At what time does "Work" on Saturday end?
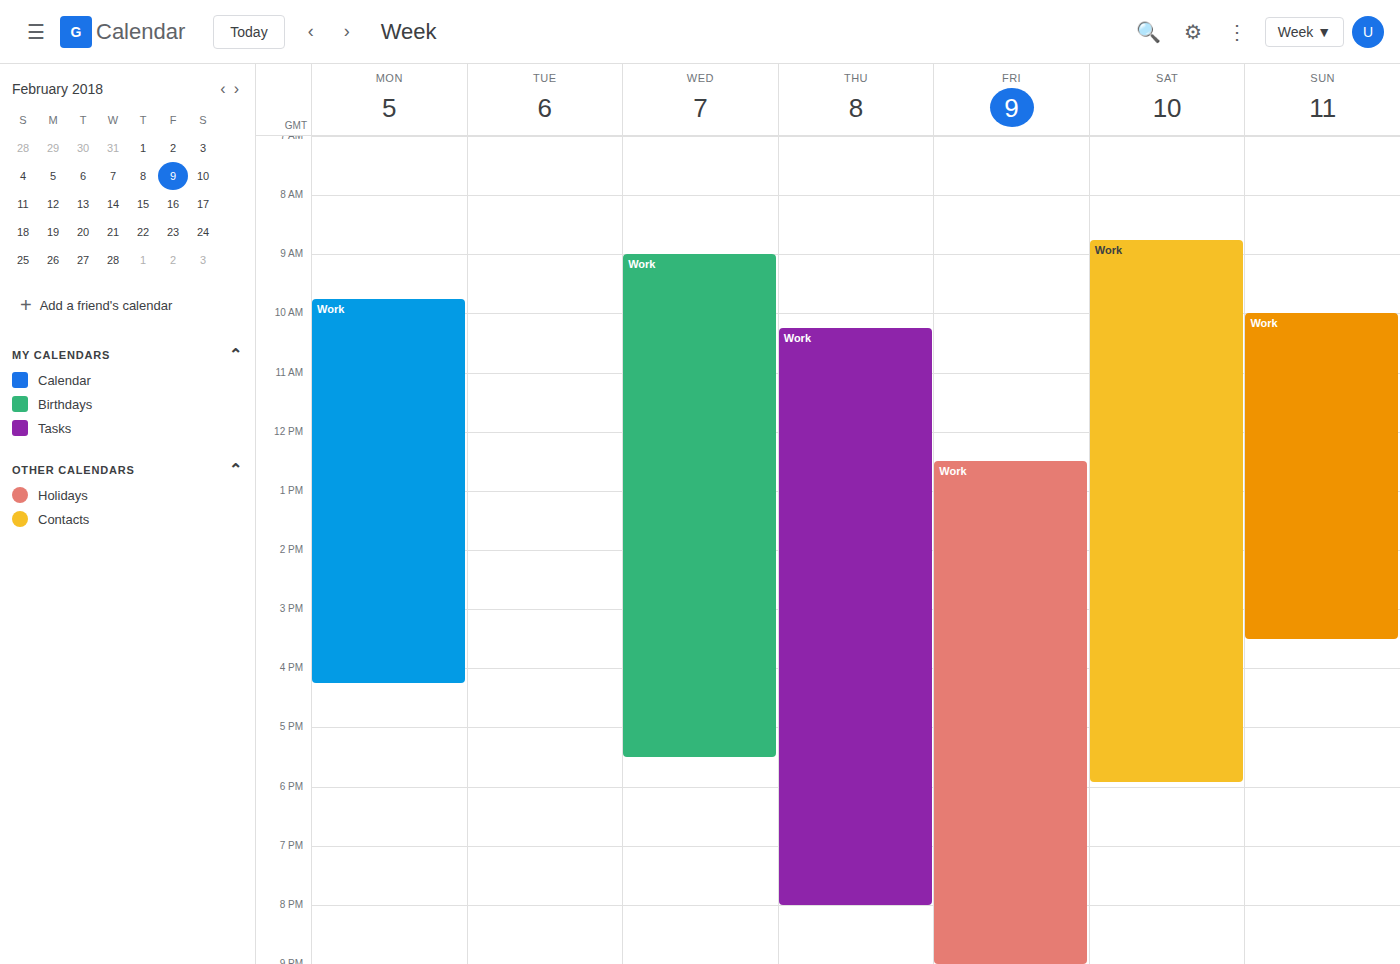
5:55 PM